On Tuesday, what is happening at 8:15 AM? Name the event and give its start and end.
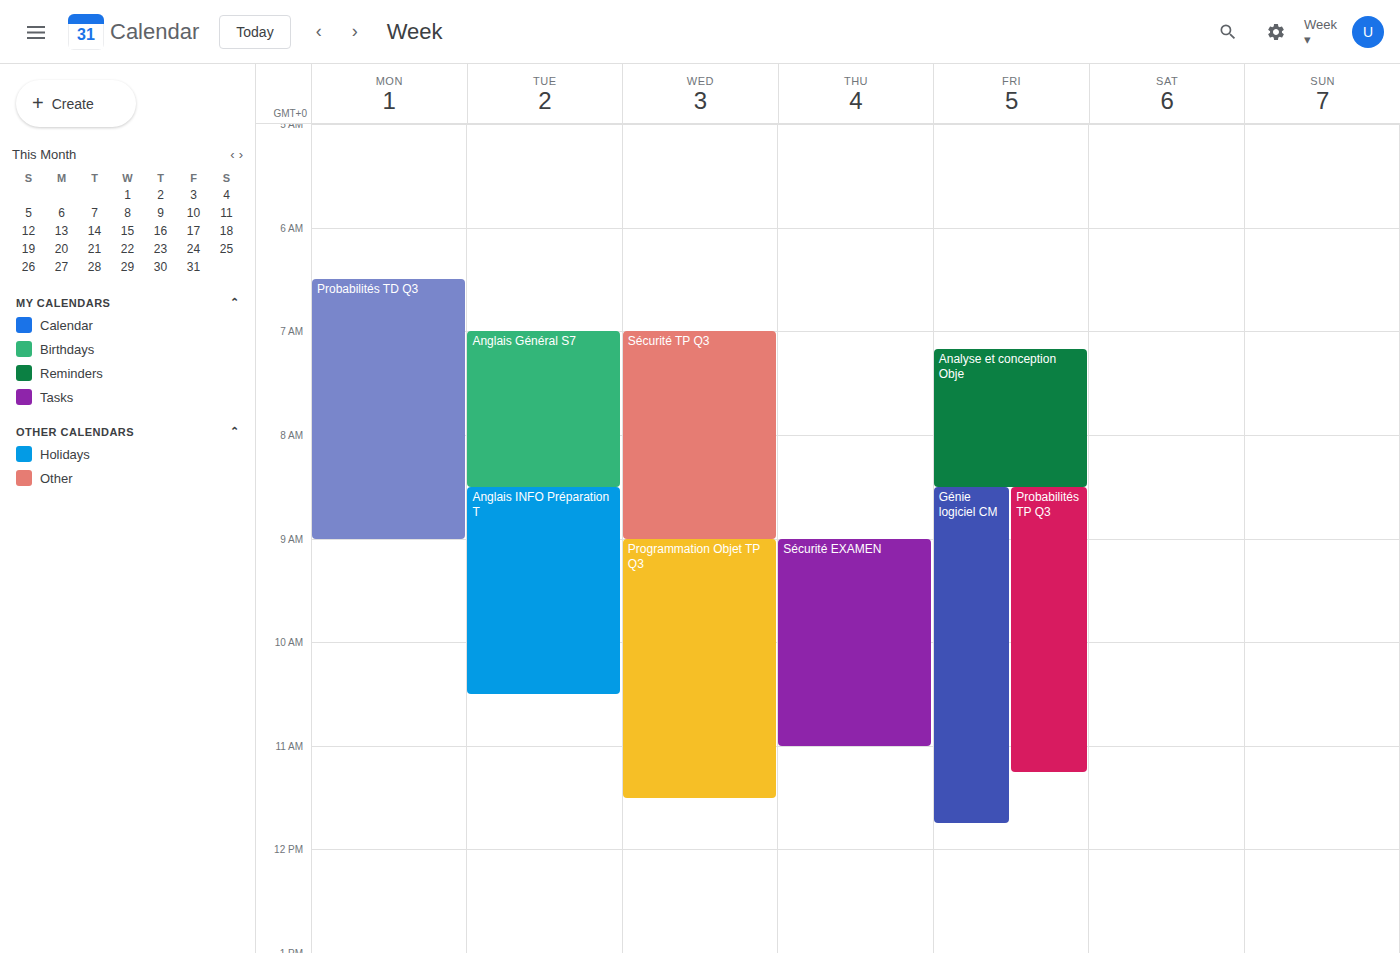
"Anglais Général S7", 7:00 AM to 8:30 AM